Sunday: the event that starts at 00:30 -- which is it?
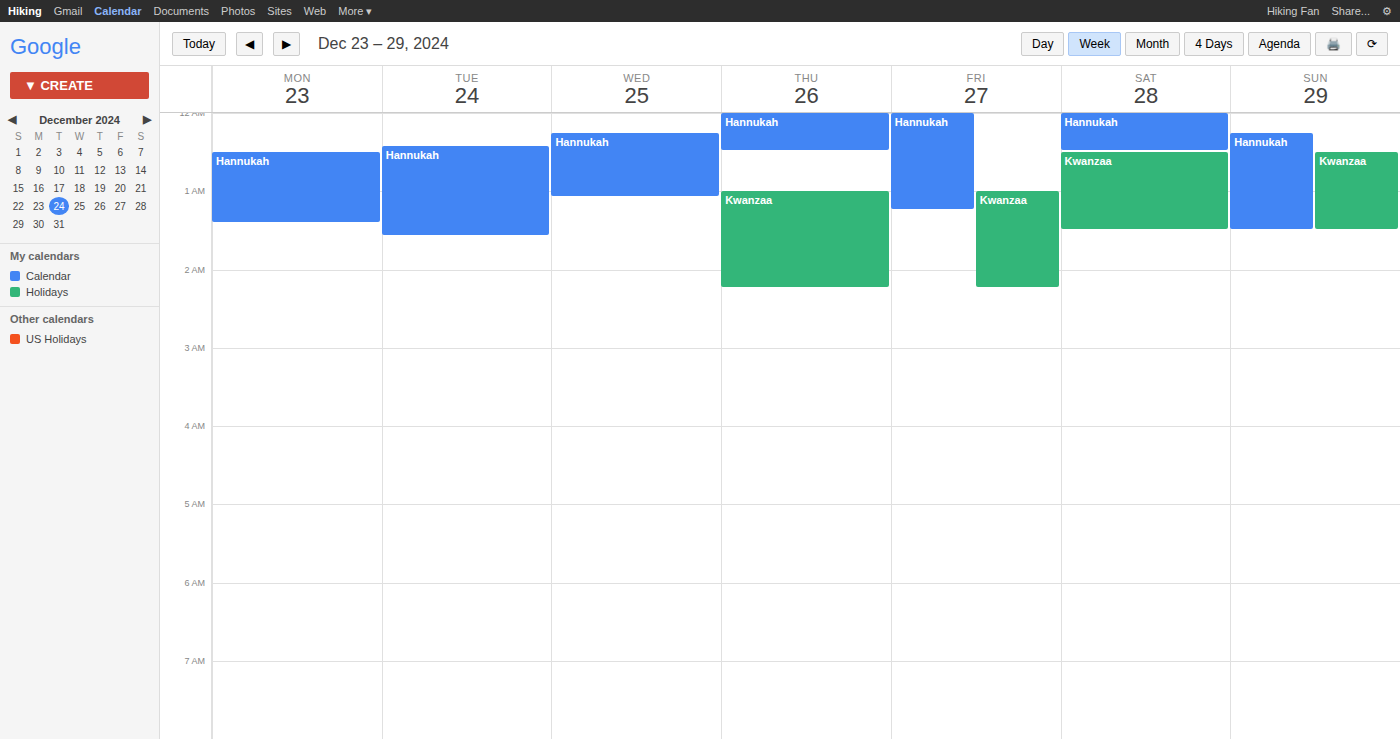
"Kwanzaa"